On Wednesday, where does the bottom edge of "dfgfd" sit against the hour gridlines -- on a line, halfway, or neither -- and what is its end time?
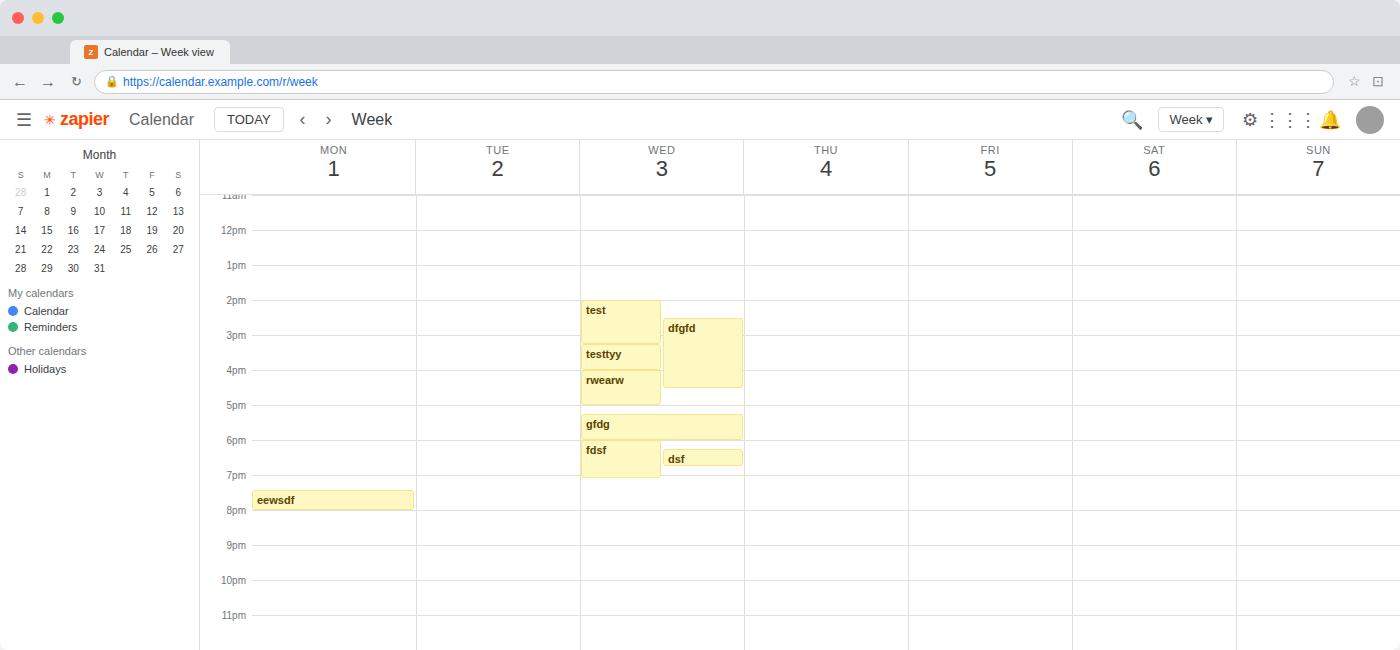
4:30 PM -- halfway between the 4 PM and 5 PM lines.